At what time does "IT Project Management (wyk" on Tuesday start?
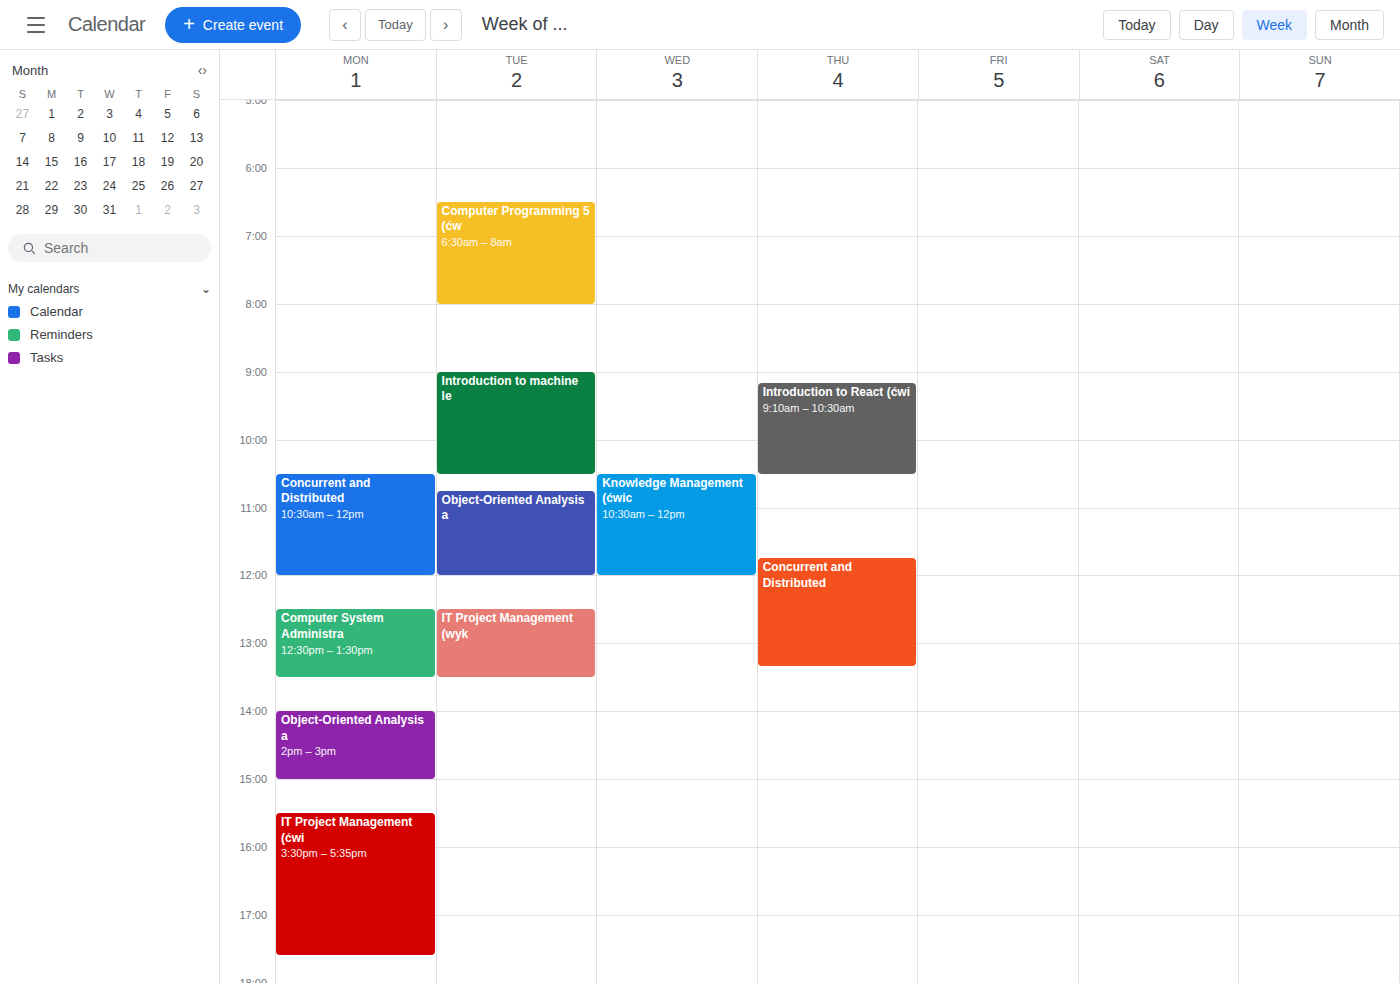
12:30 PM